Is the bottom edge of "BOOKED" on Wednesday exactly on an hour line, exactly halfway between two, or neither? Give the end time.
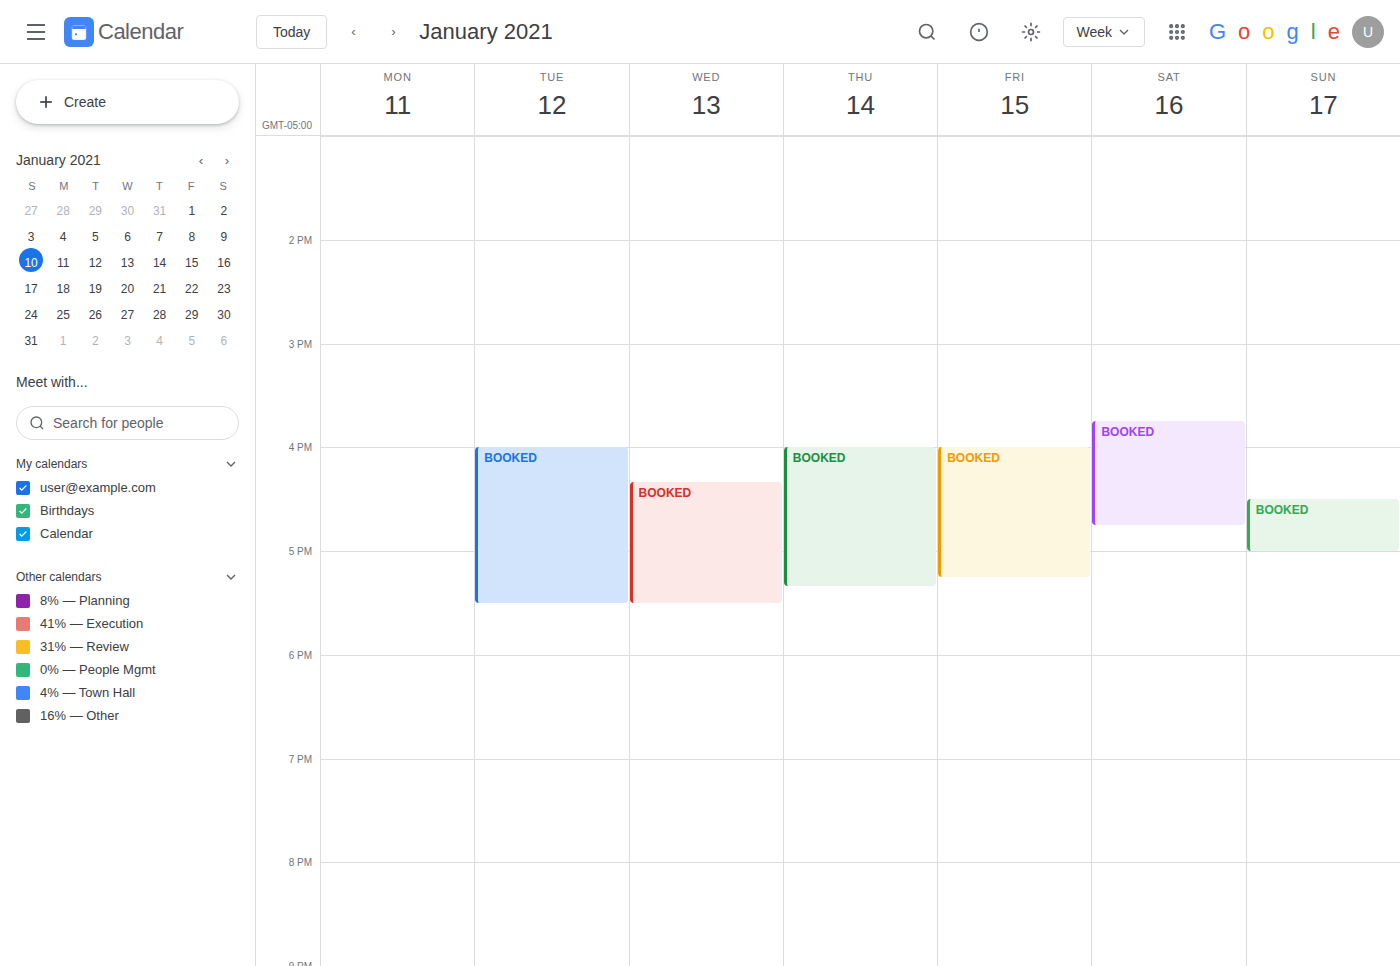
5:30 PM -- halfway between the 5 PM and 6 PM lines.